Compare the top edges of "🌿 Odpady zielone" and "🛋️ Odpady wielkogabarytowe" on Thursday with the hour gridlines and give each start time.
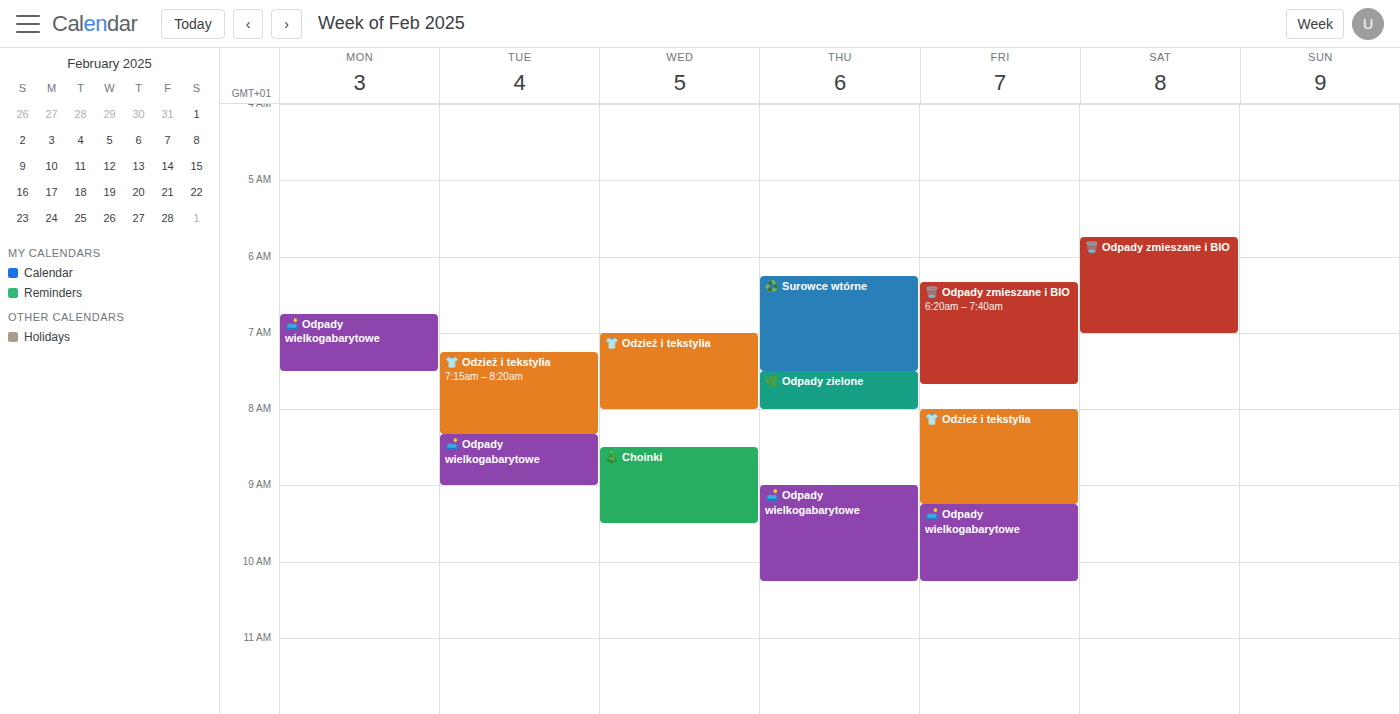
"🌿 Odpady zielone": 07:30, halfway between the 07:00 and 08:00 lines. "🛋️ Odpady wielkogabarytowe": 09:00, exactly on the 09:00 line.